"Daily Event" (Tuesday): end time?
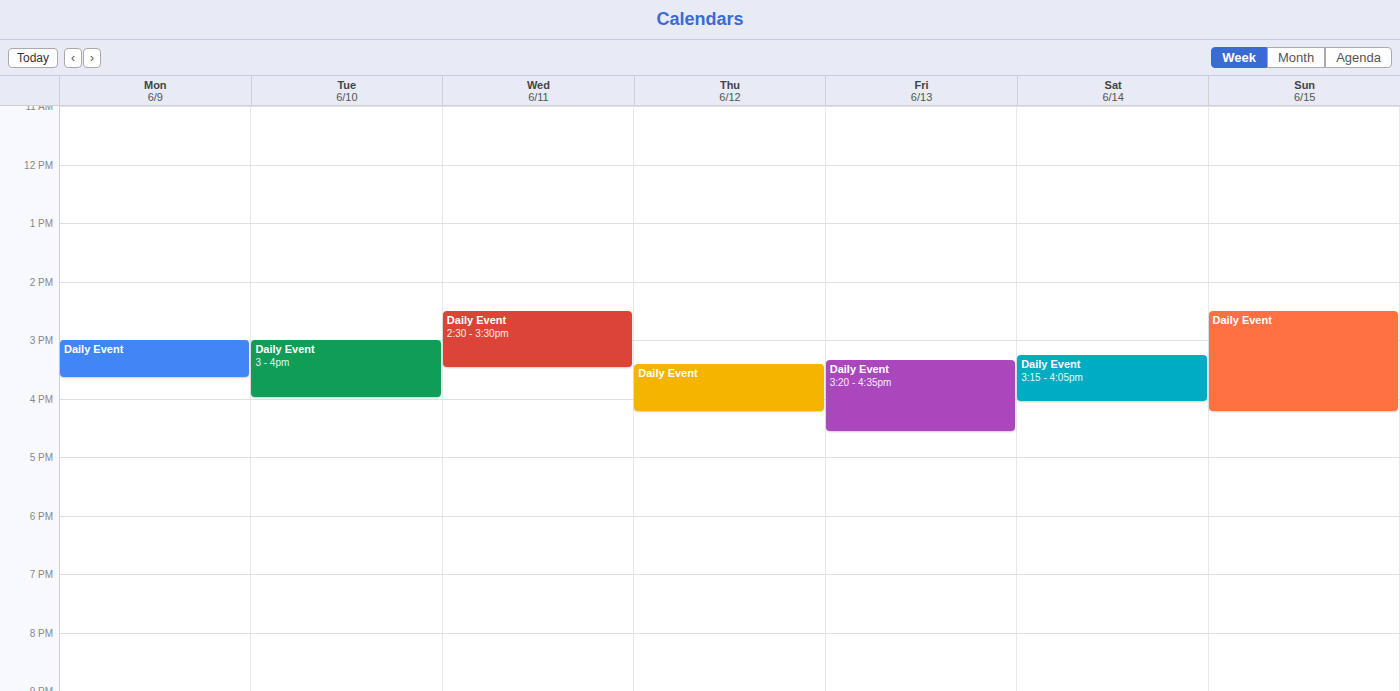
4:00 PM